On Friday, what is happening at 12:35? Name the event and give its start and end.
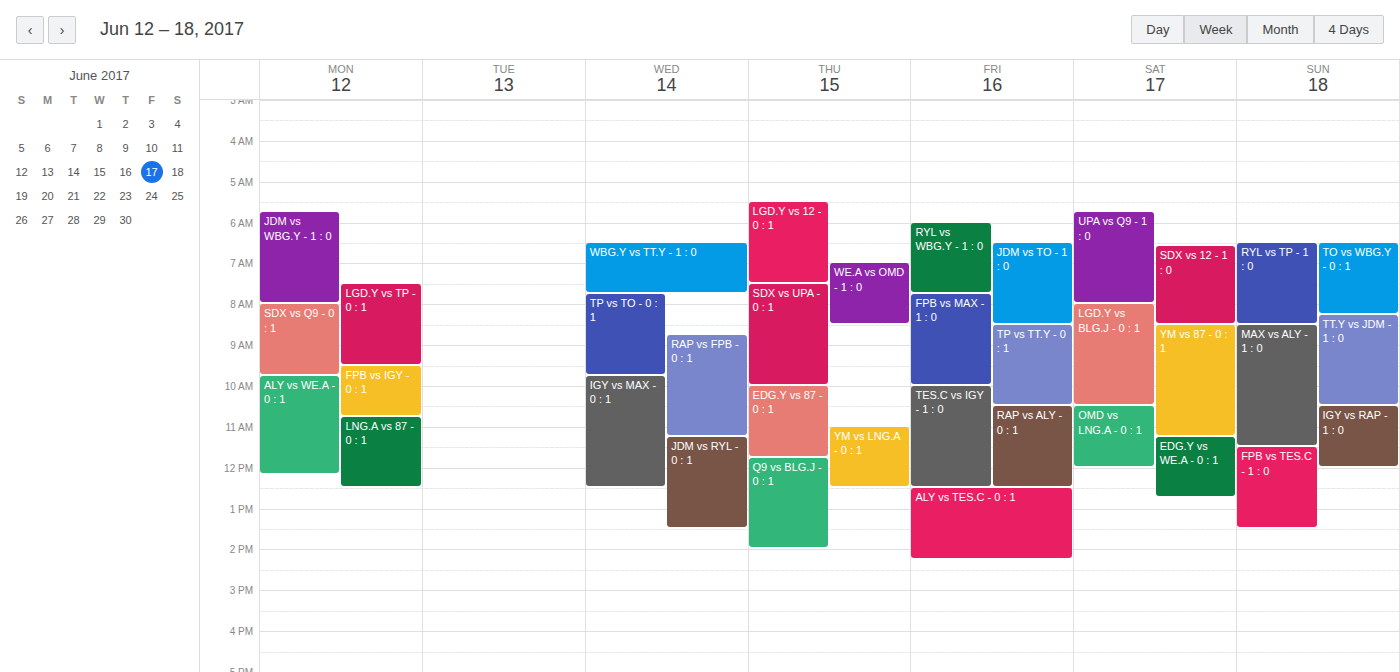
"ALY vs TES.C - 0 : 1", 12:30 to 14:15